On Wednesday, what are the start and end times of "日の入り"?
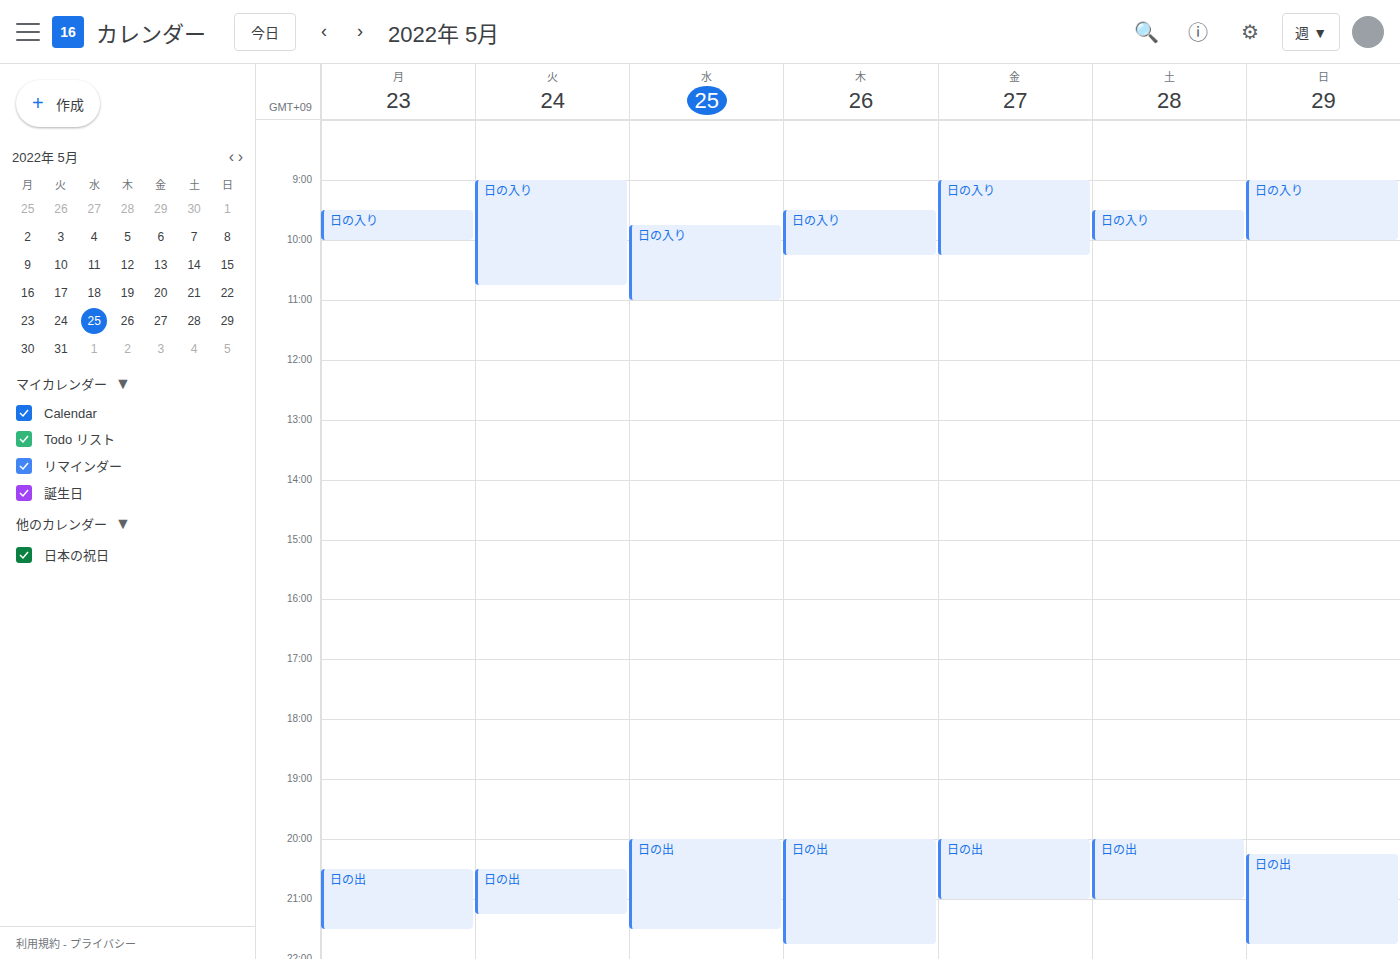
9:45 AM to 11:00 AM